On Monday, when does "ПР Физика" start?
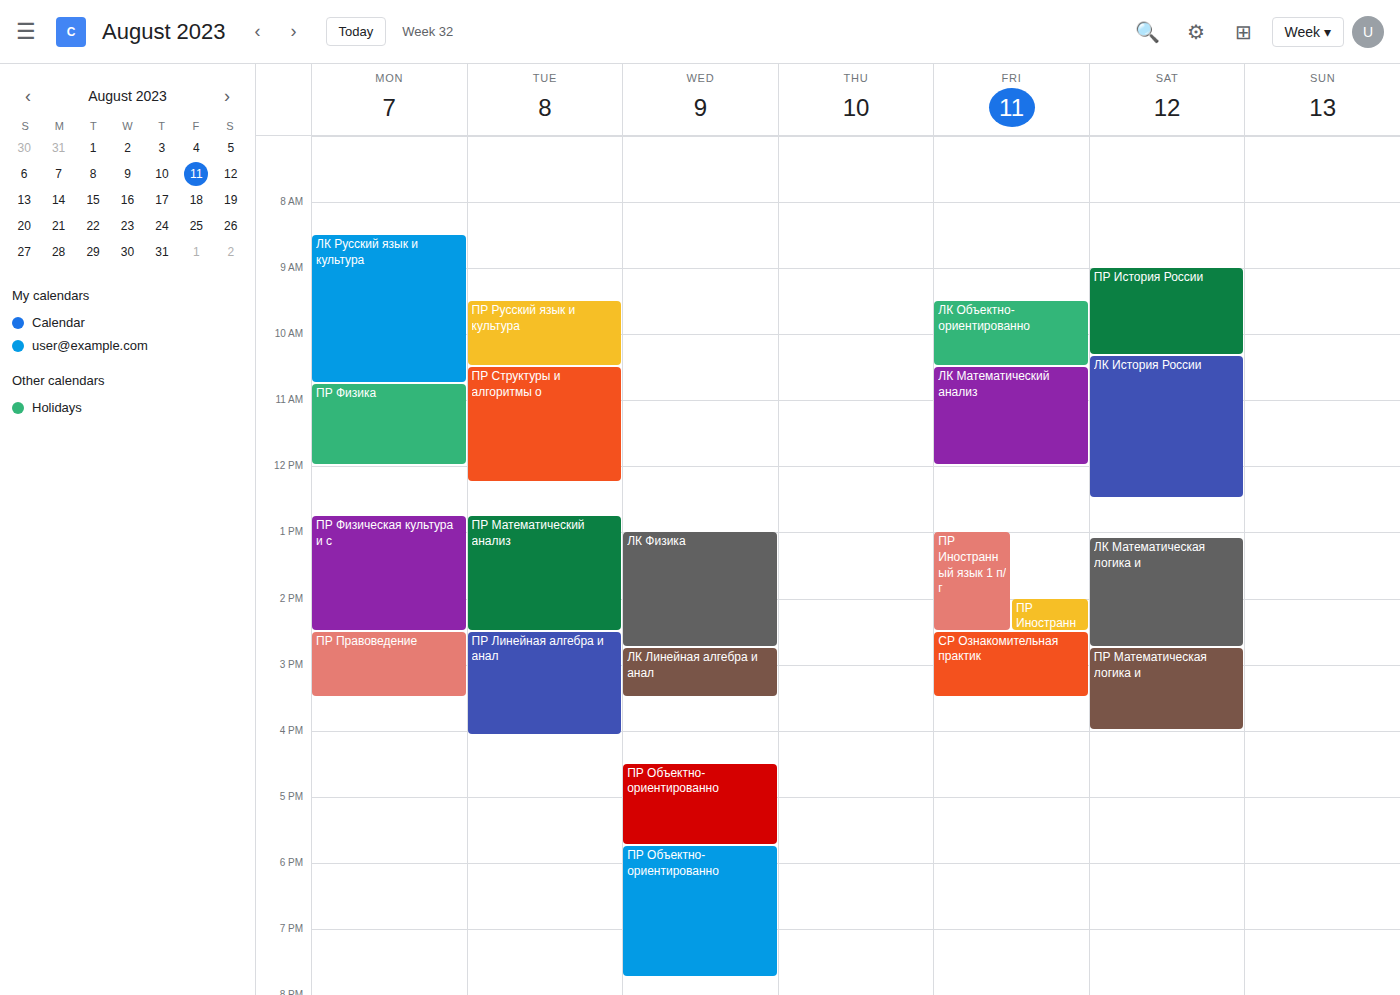
10:45 AM